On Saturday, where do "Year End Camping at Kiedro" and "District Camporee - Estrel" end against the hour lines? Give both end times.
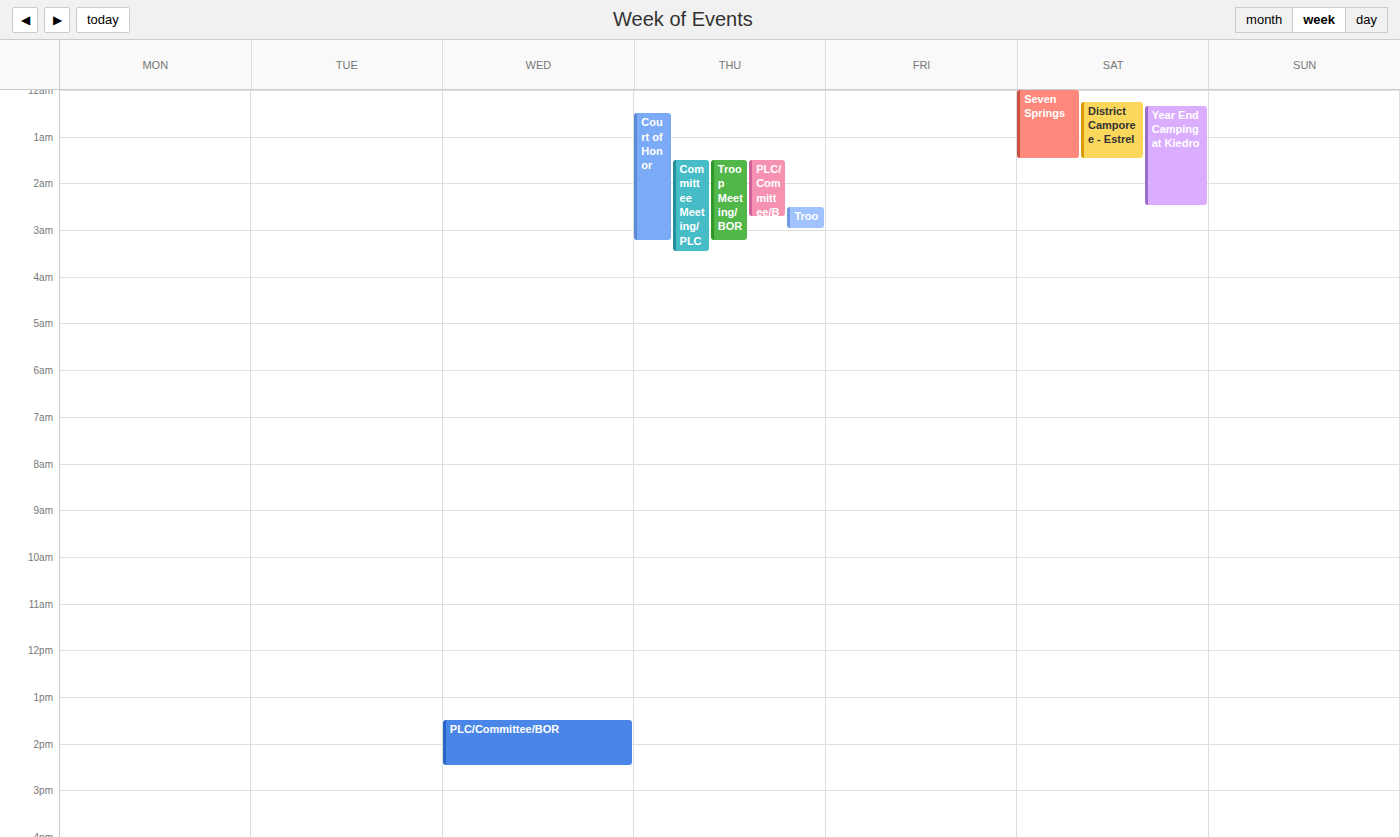
"Year End Camping at Kiedro": 2:30 AM, halfway between the 2 AM and 3 AM lines. "District Camporee - Estrel": 1:30 AM, halfway between the 1 AM and 2 AM lines.